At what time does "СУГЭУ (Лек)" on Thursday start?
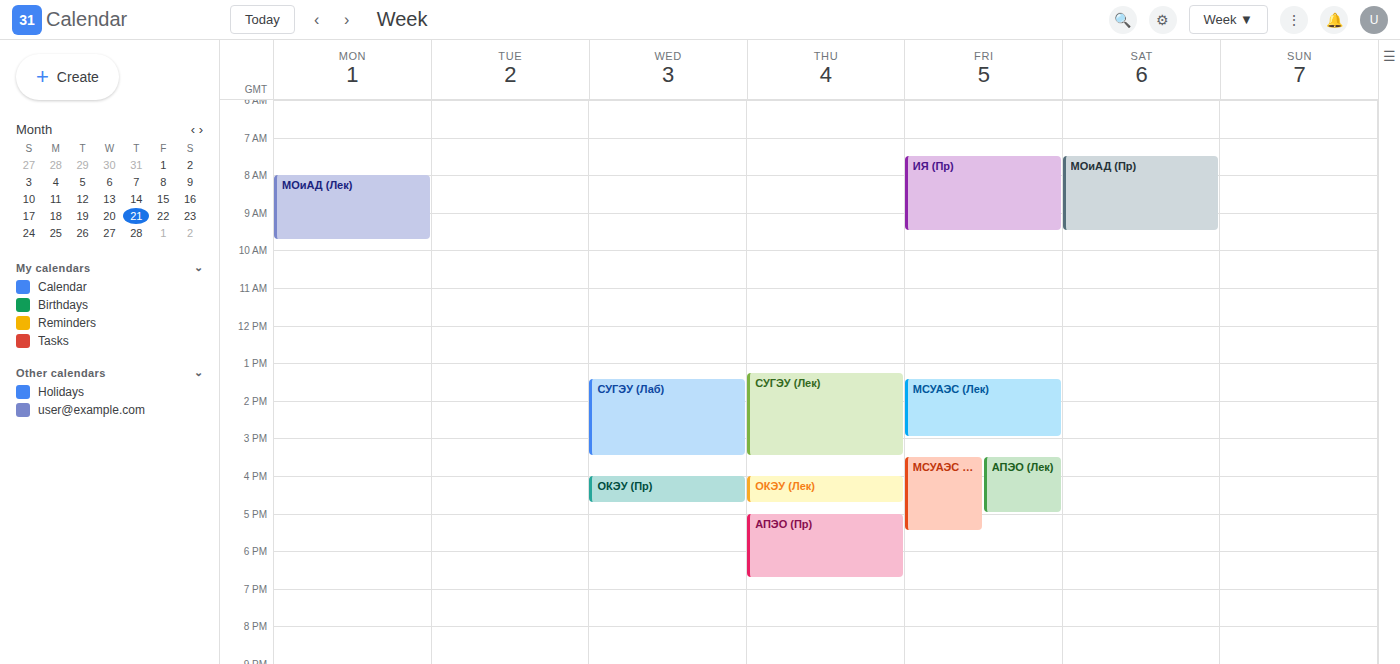
1:15 PM